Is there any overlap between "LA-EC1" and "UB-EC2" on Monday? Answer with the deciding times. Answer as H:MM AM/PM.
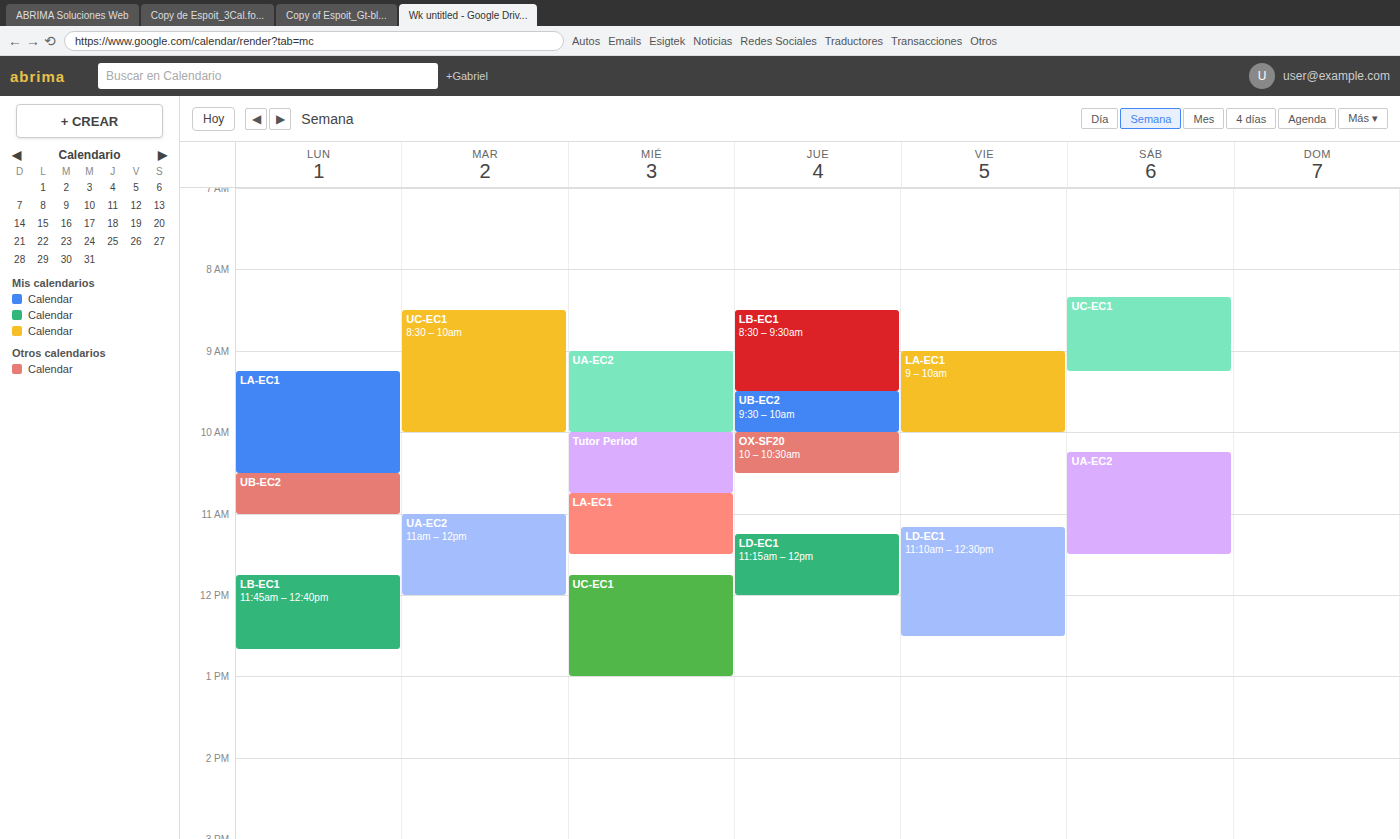
"LA-EC1" ends at 10:30 AM, exactly when "UB-EC2" starts -- they touch but do not overlap.